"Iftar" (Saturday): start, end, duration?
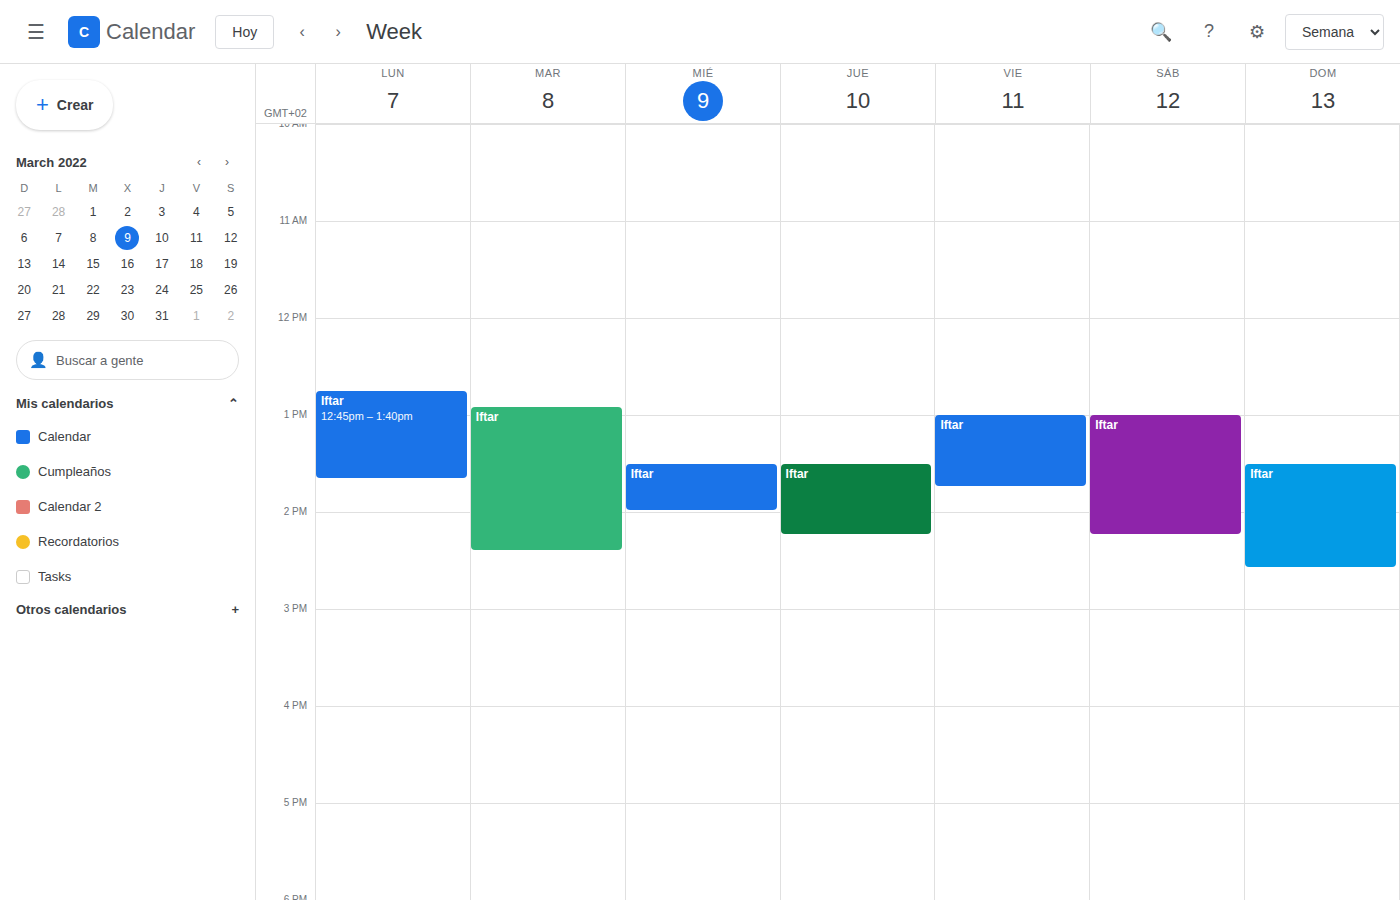
1:00 PM to 2:15 PM, 1 hour 15 minutes